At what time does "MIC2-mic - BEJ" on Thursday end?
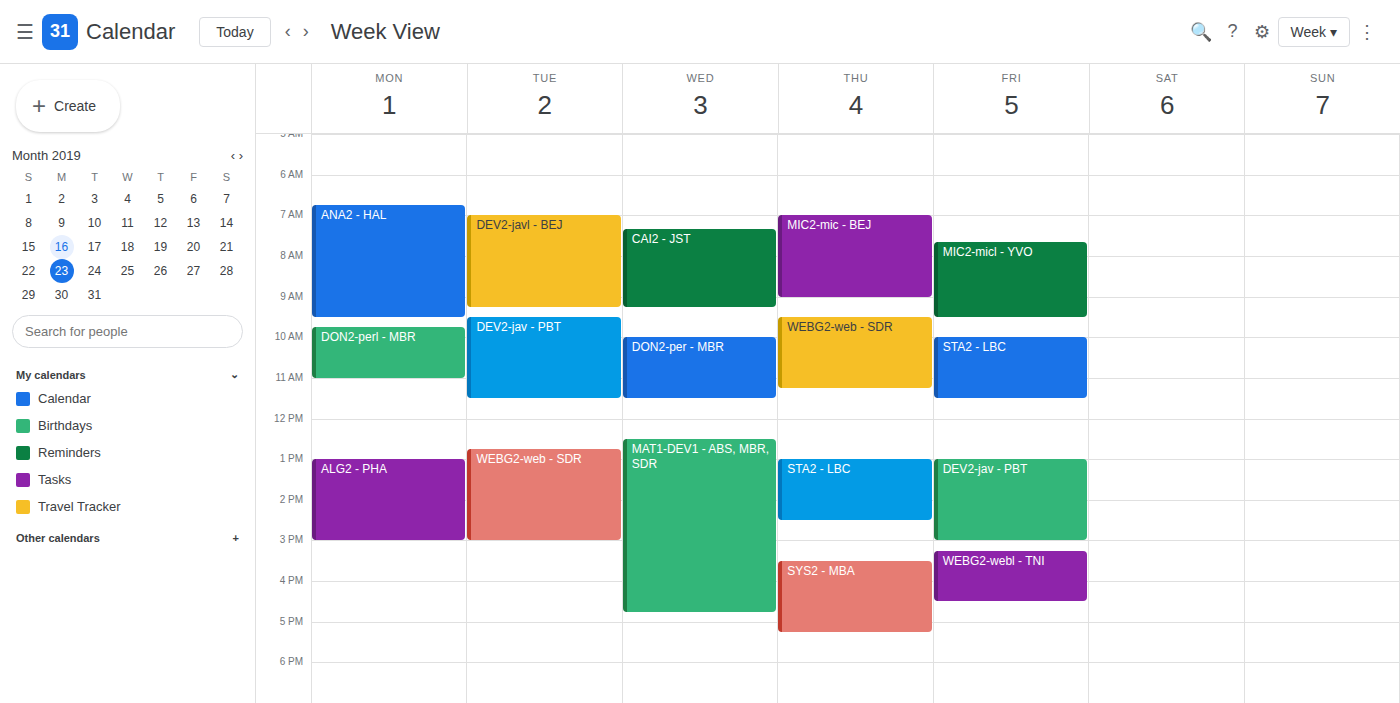
09:00